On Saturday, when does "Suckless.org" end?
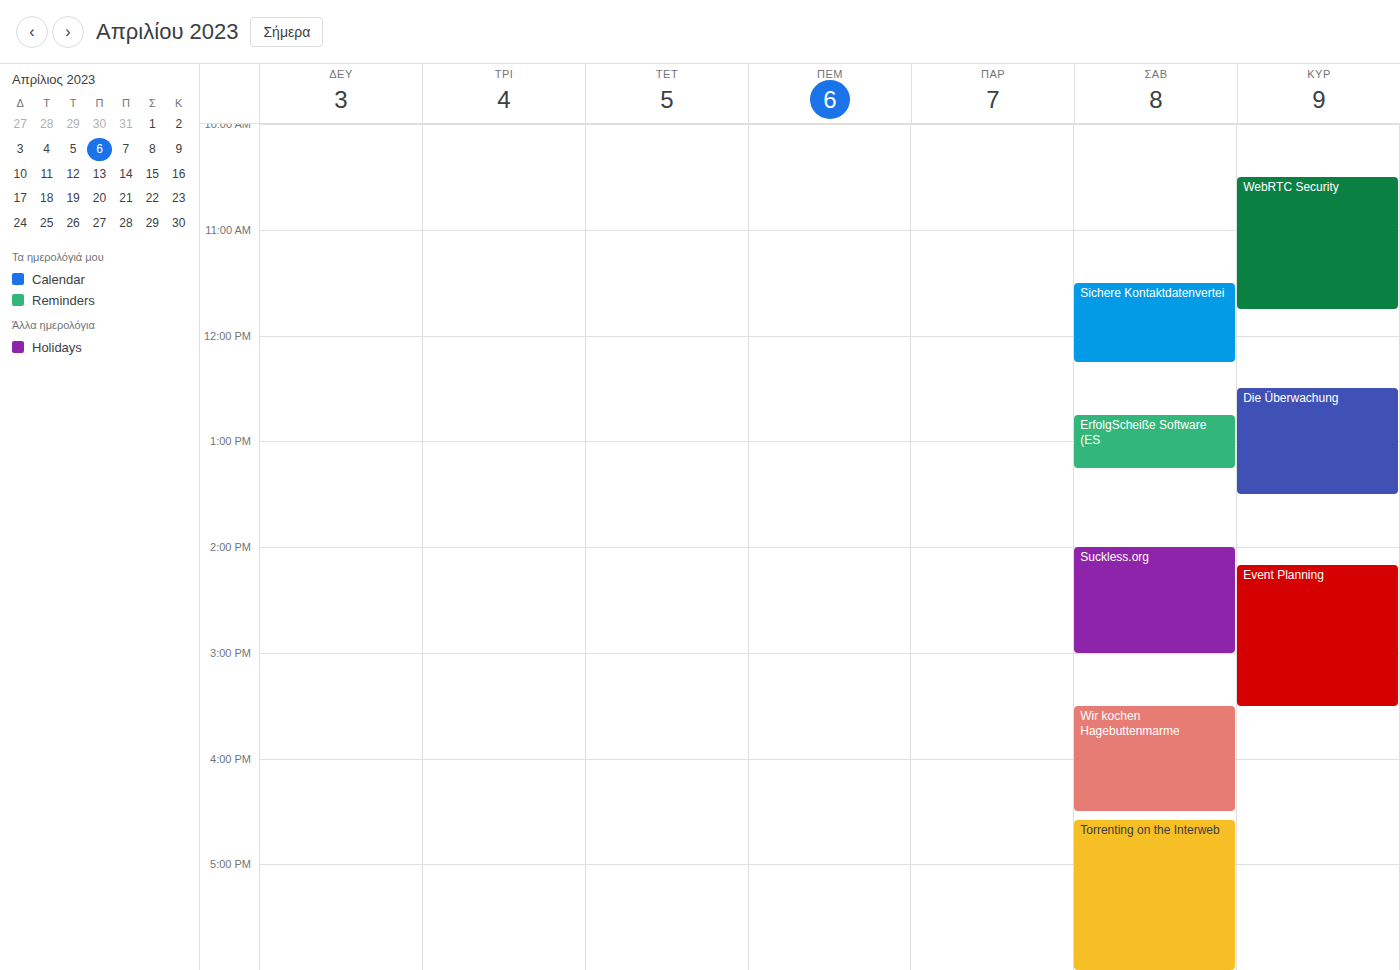
3:00 PM